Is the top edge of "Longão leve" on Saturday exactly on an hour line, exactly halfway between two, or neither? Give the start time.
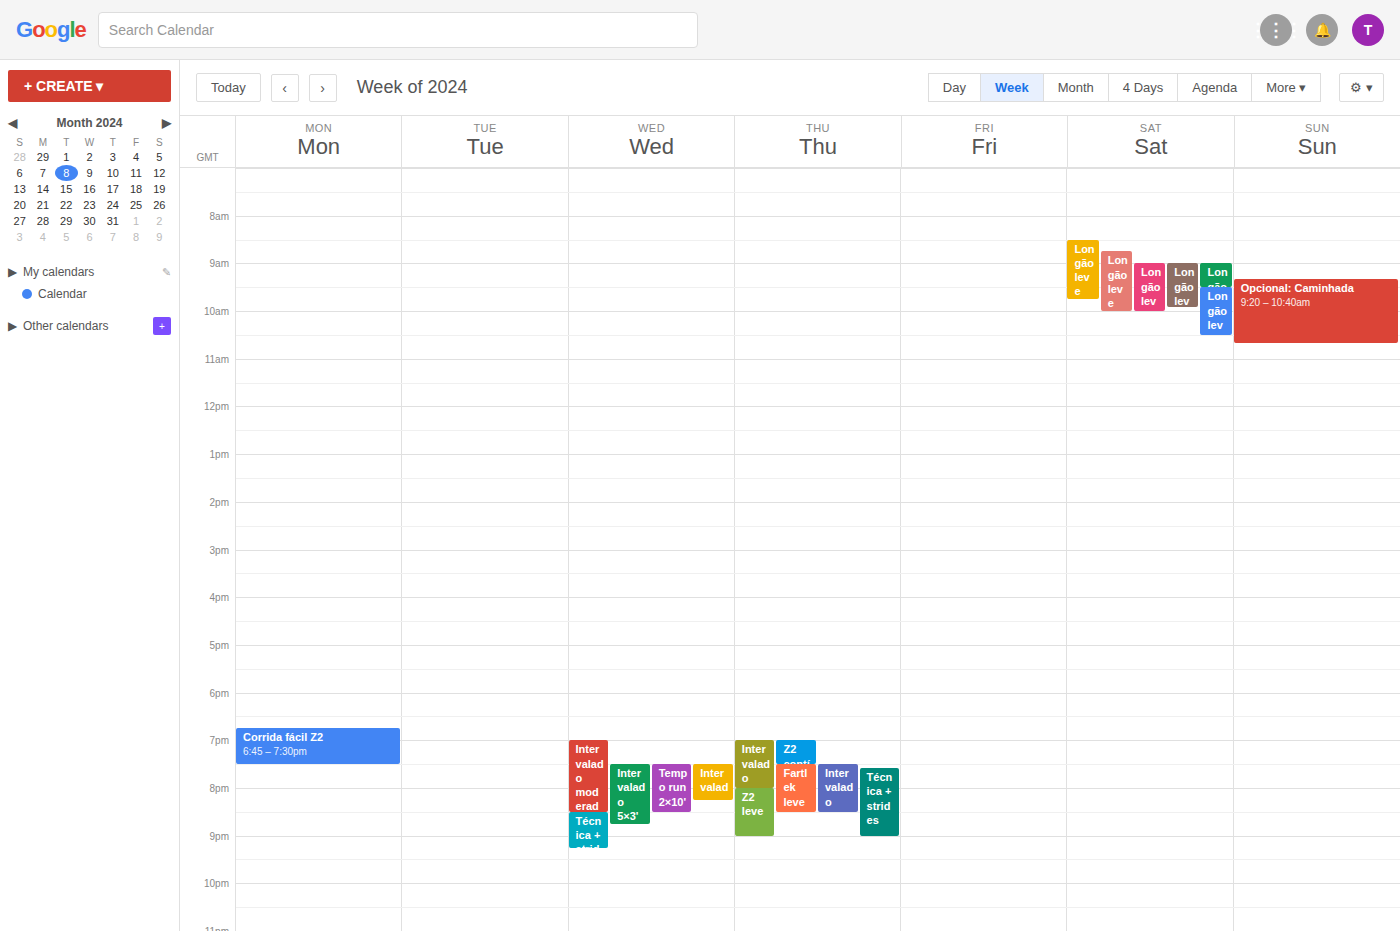
8:45 AM -- neither: three quarters of the way from the 8 AM line to the 9 AM line.